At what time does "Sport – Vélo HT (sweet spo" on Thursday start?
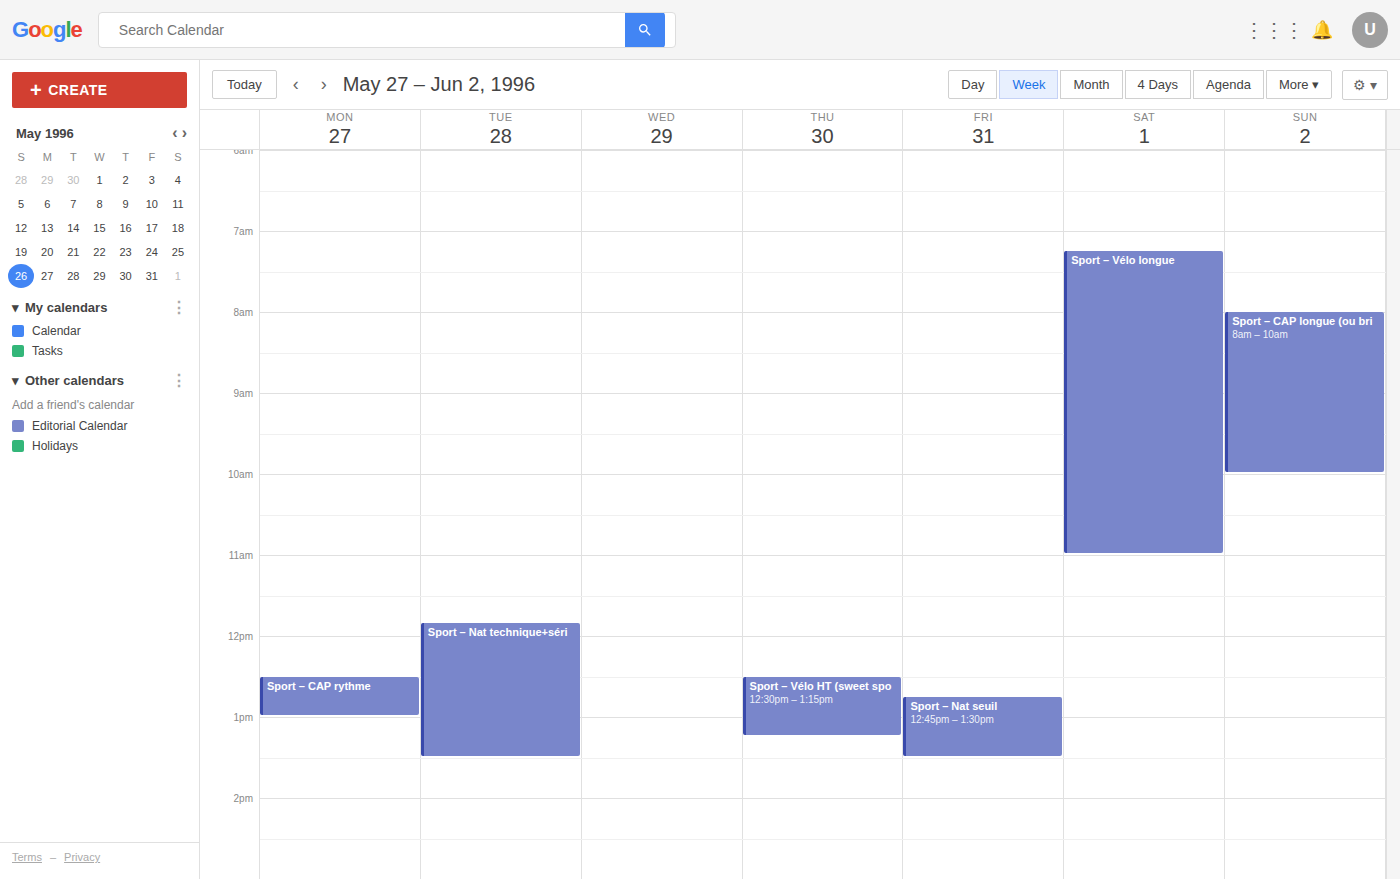
12:30 PM